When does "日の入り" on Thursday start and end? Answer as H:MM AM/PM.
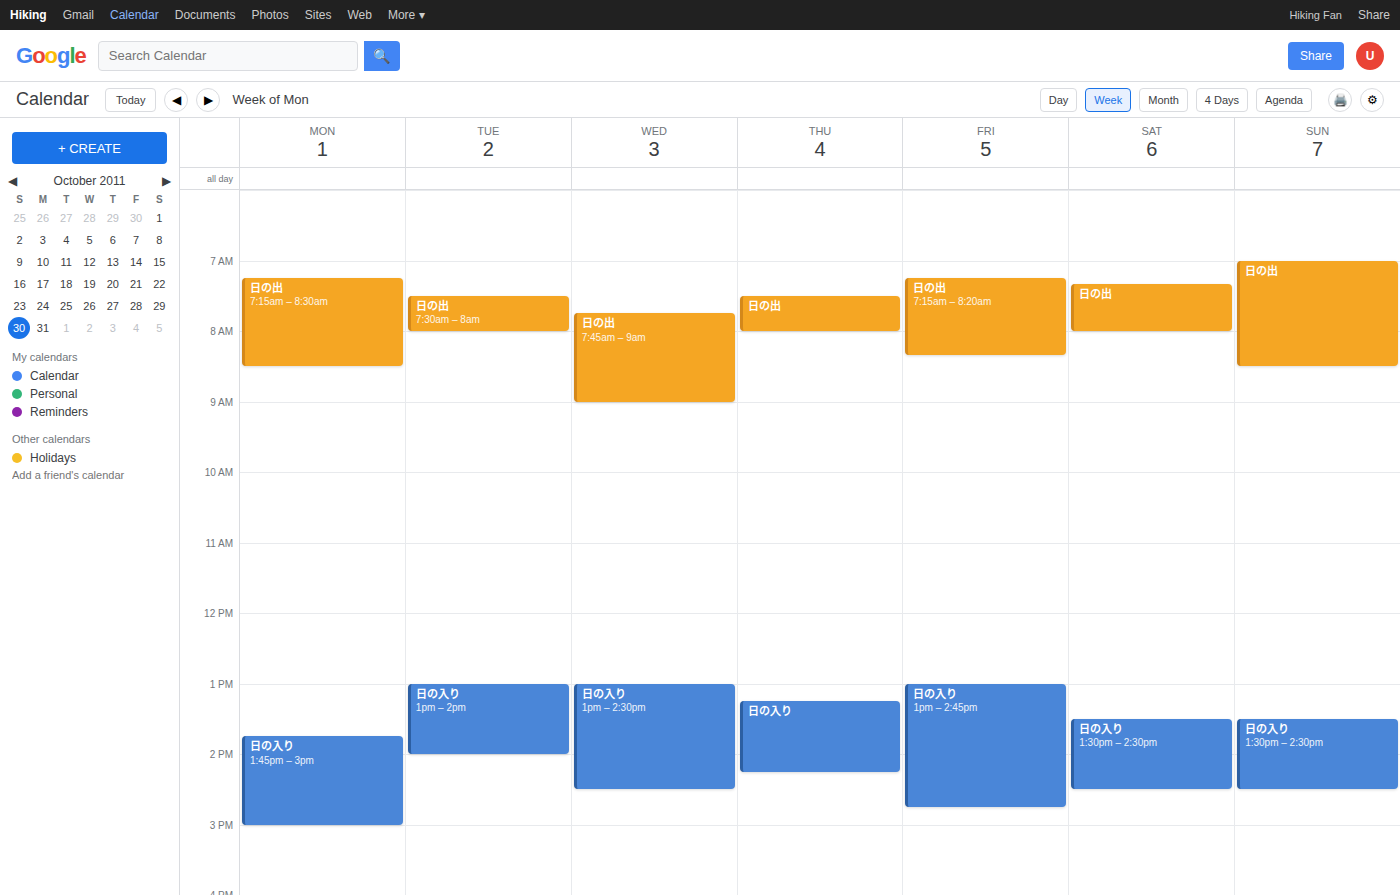
1:15 PM to 2:15 PM